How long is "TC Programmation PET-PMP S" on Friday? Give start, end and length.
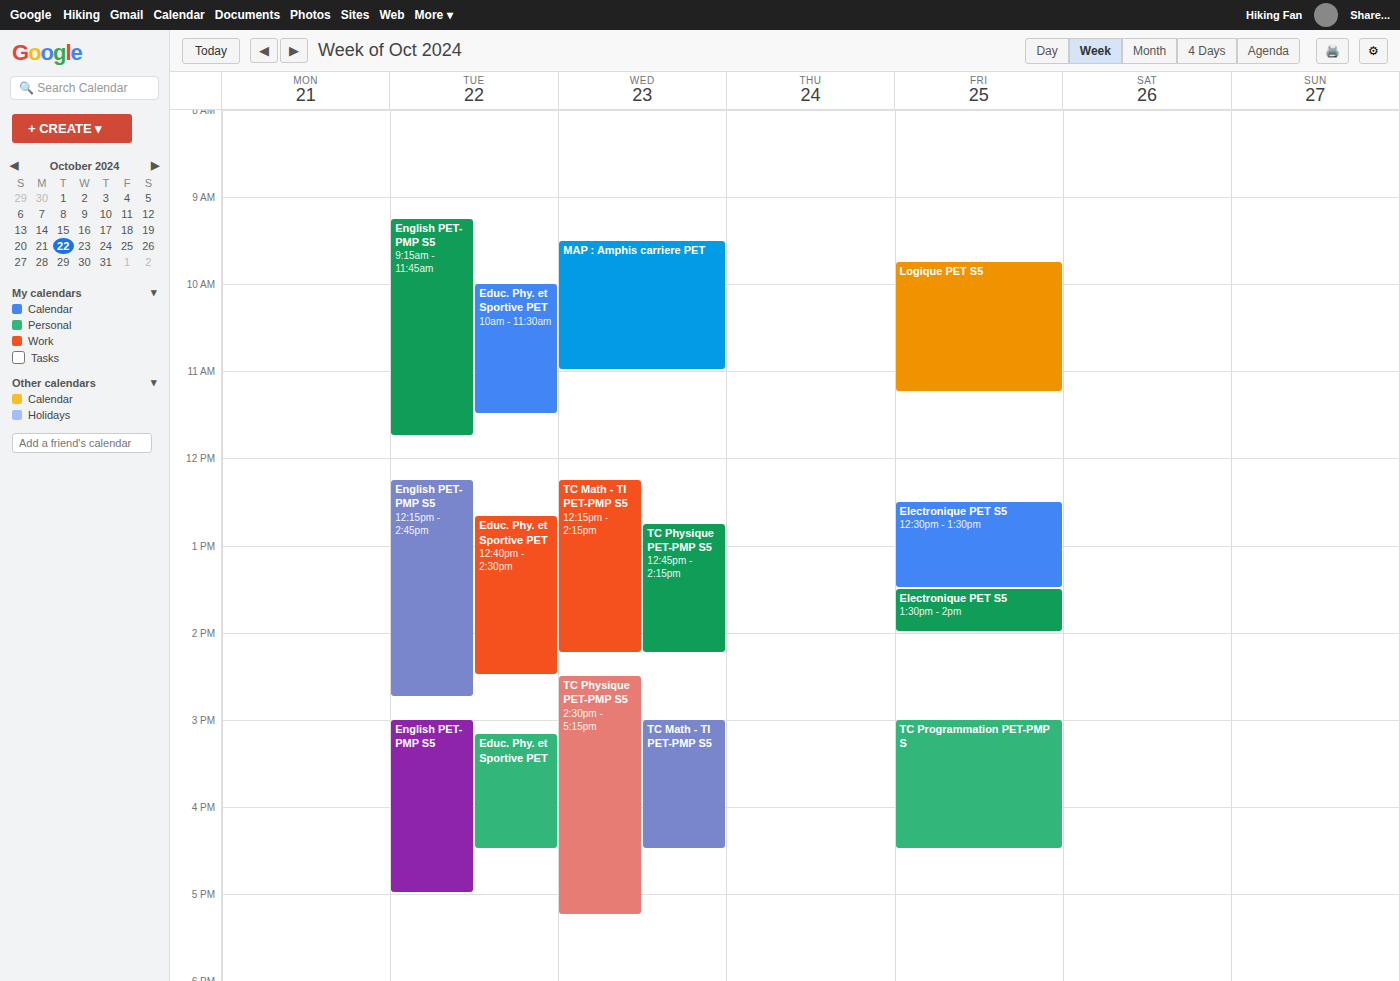
3:00 PM to 4:30 PM, 1 hour 30 minutes